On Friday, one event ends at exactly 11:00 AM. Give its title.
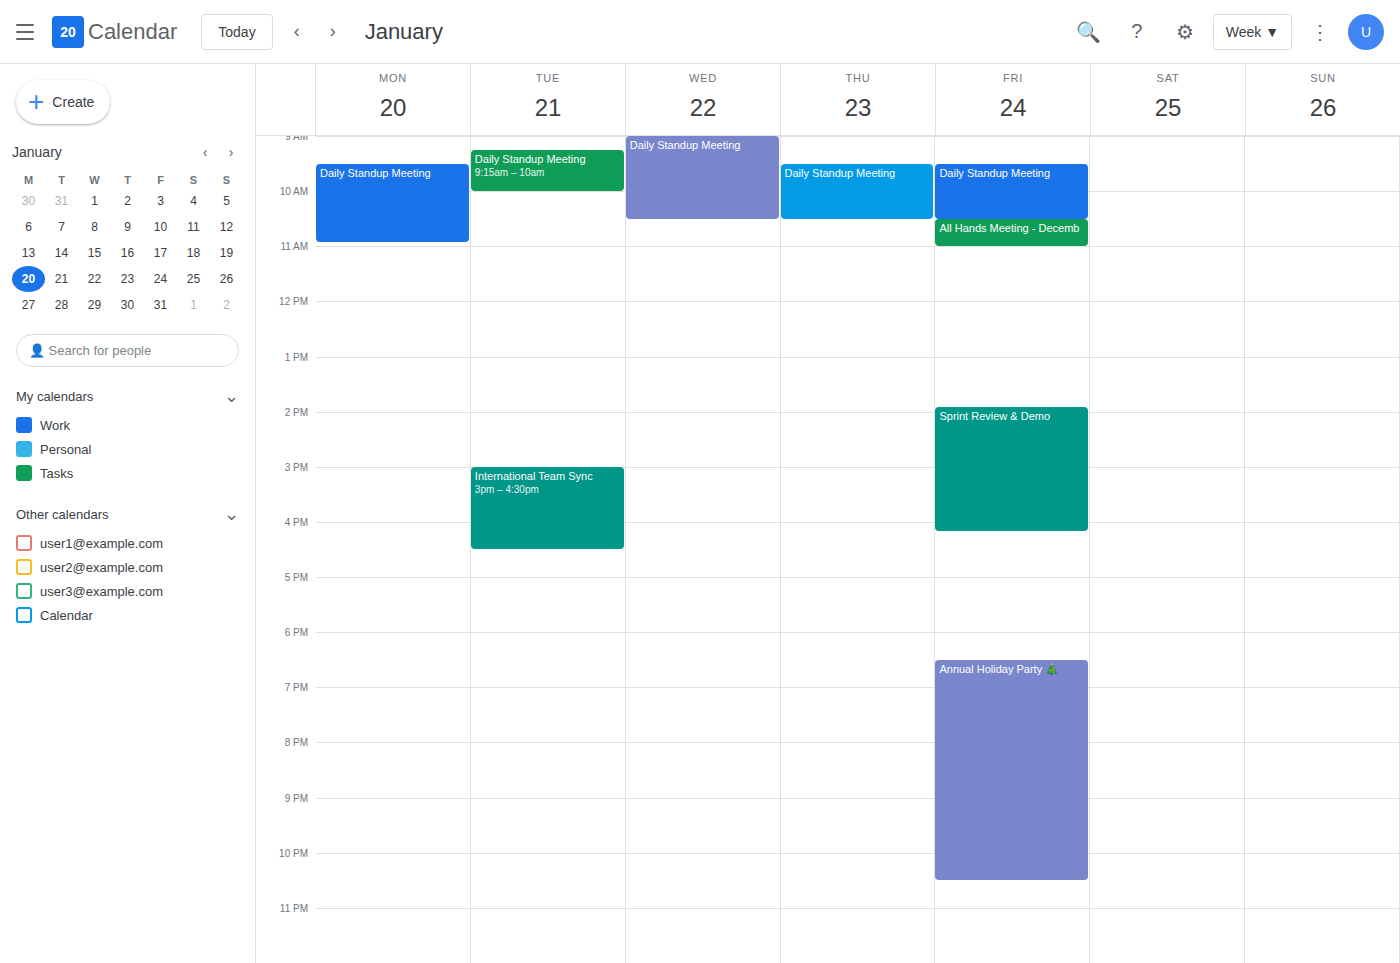
"All Hands Meeting - Decemb"